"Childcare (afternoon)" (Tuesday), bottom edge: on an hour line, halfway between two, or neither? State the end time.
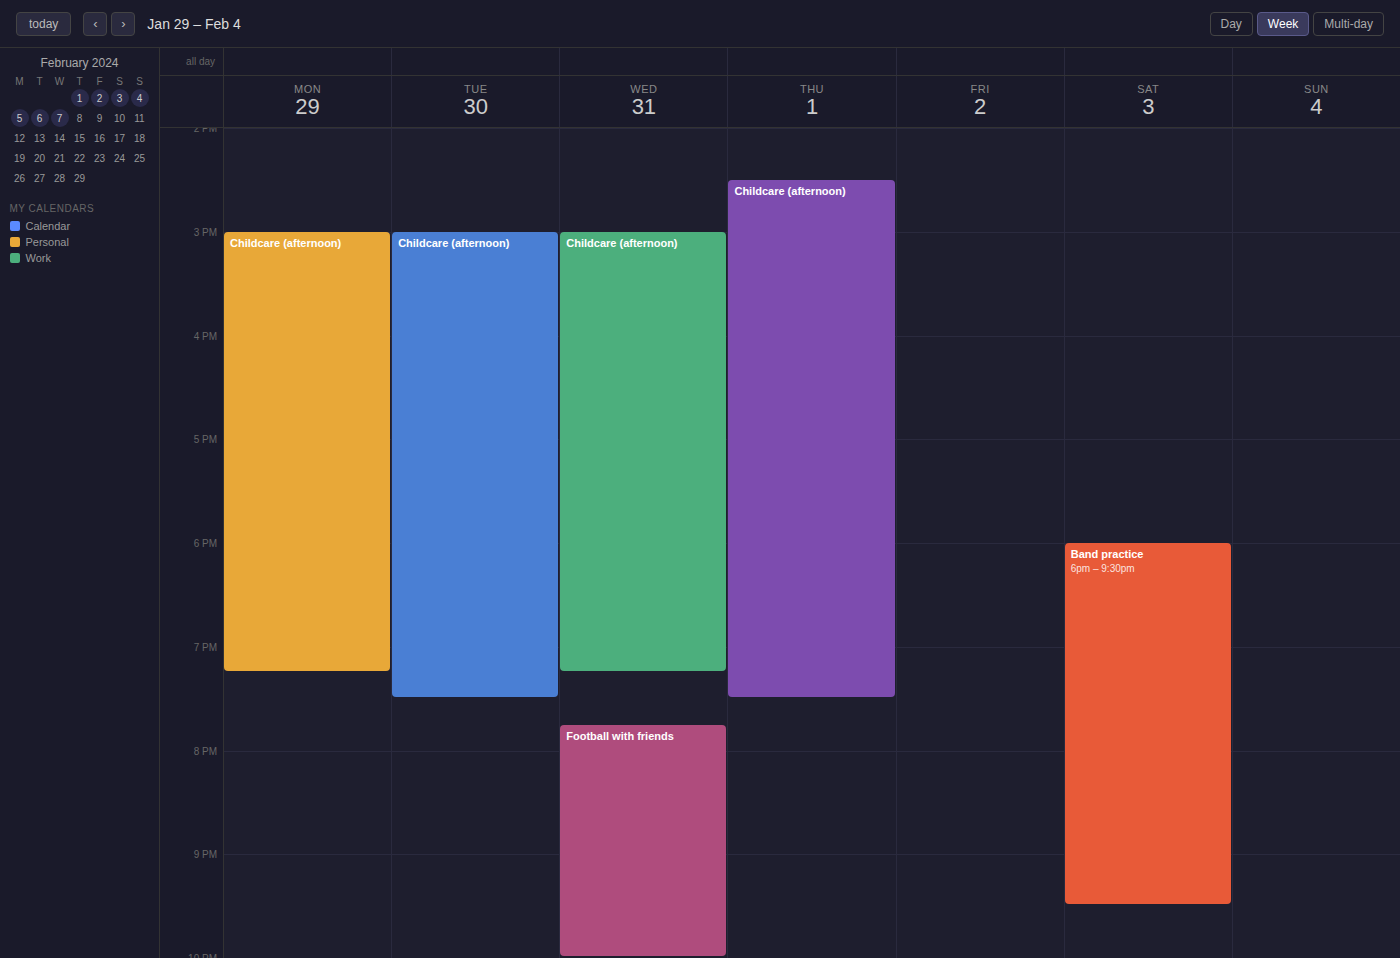
7:30 PM -- halfway between the 7 PM and 8 PM lines.